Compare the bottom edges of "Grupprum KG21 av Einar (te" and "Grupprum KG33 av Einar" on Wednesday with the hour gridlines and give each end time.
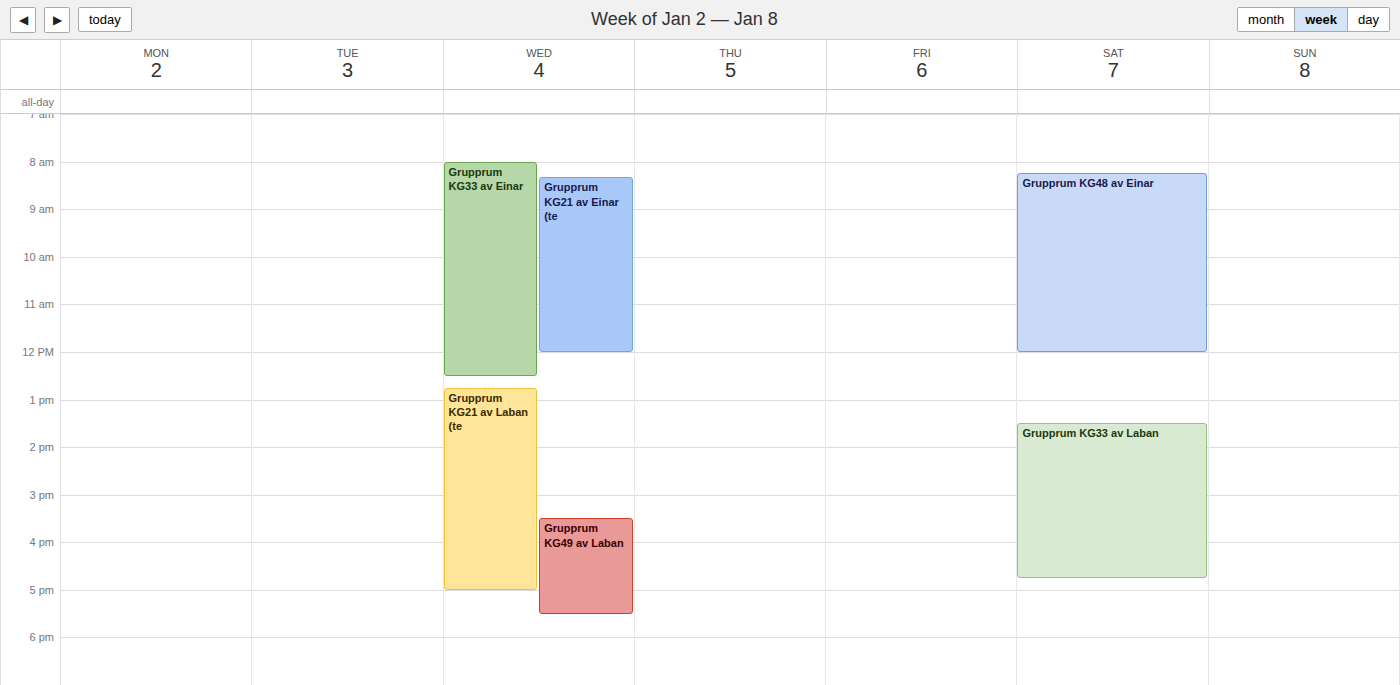
"Grupprum KG21 av Einar (te": 12:00 PM, exactly on the 12 PM line. "Grupprum KG33 av Einar": 12:30 PM, halfway between the 12 PM and 1 PM lines.